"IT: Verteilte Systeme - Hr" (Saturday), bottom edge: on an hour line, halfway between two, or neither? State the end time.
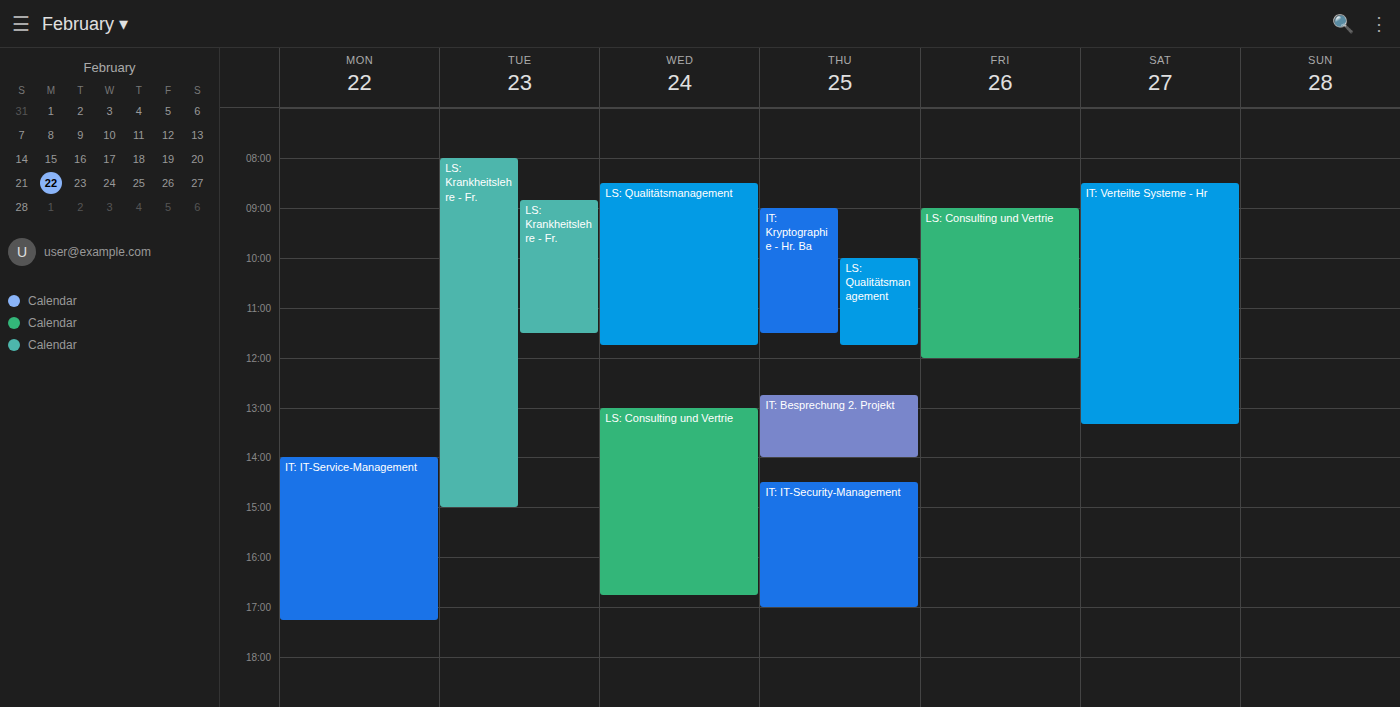
1:20 PM -- neither: 20 minutes below the 1 PM line and 40 minutes above the 2 PM line.